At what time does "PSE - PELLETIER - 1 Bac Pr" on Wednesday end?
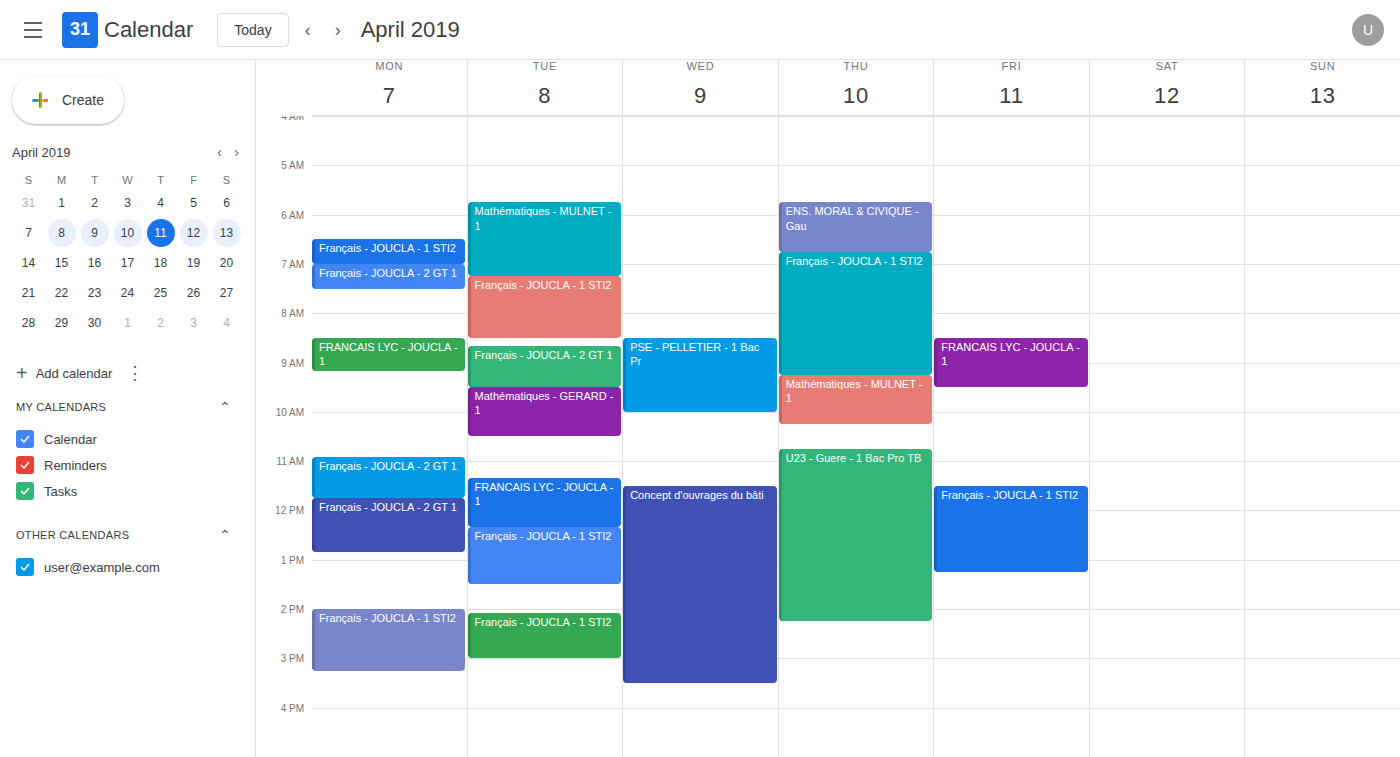
10:00 AM